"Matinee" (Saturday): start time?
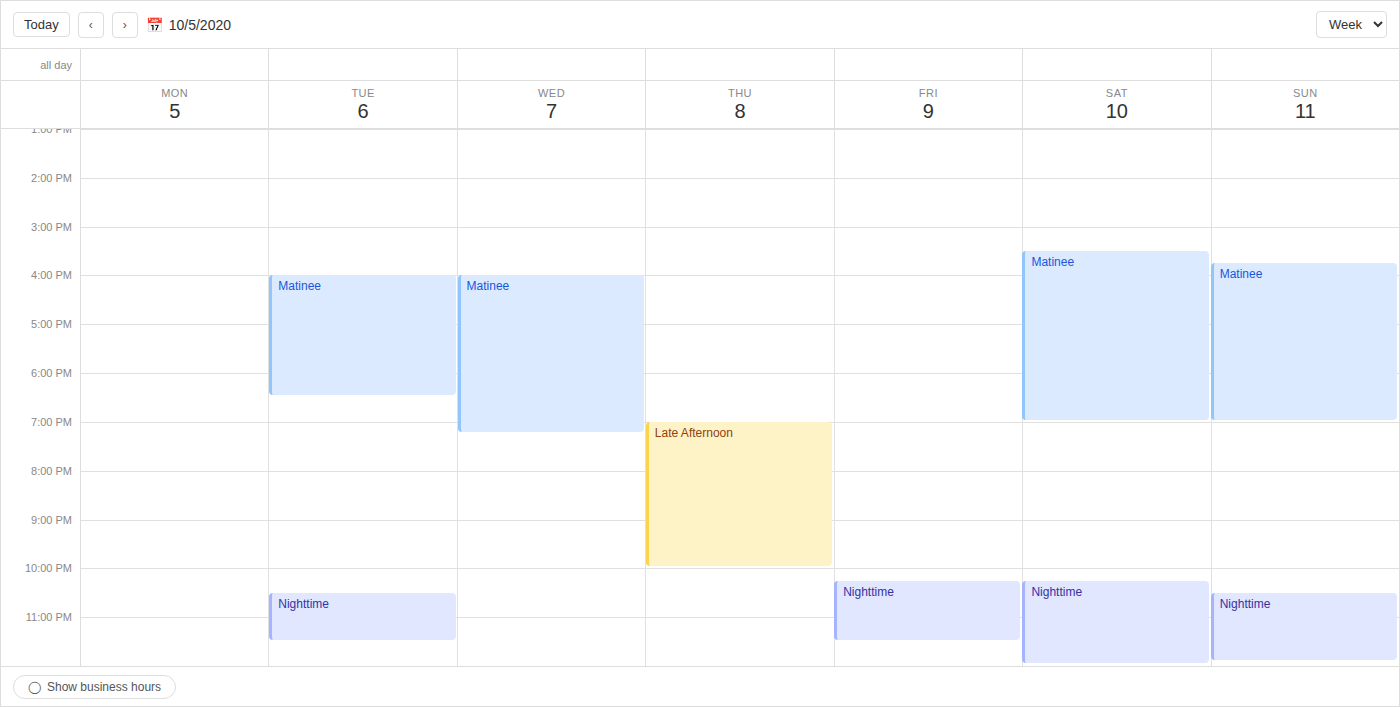
3:30 PM